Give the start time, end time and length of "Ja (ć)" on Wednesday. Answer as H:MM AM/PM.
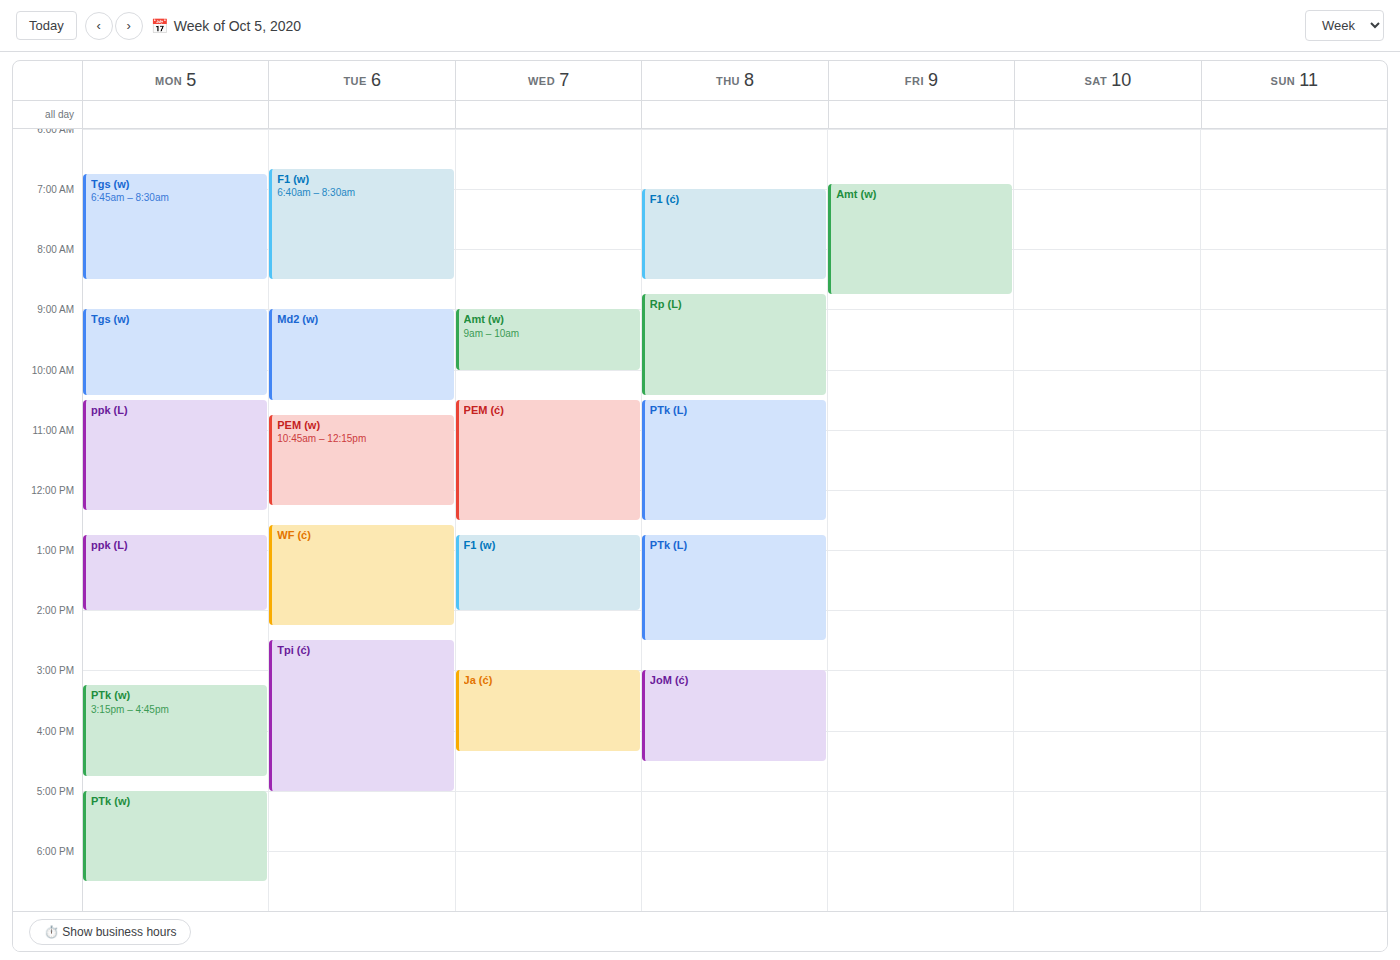
3:00 PM to 4:20 PM, 1 hour 20 minutes